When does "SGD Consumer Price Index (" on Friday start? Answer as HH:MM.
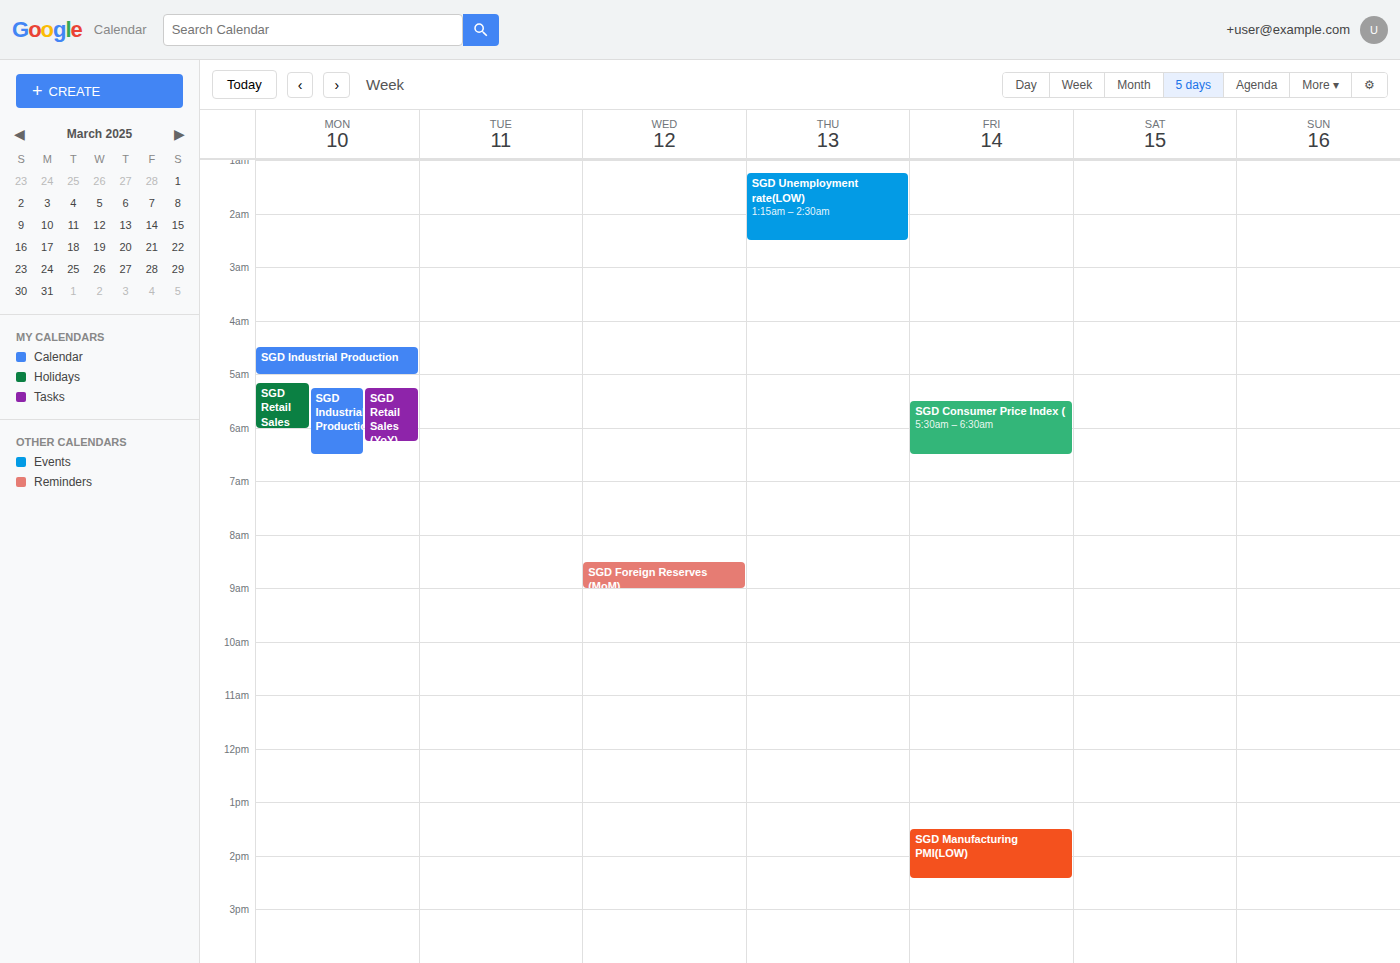
05:30